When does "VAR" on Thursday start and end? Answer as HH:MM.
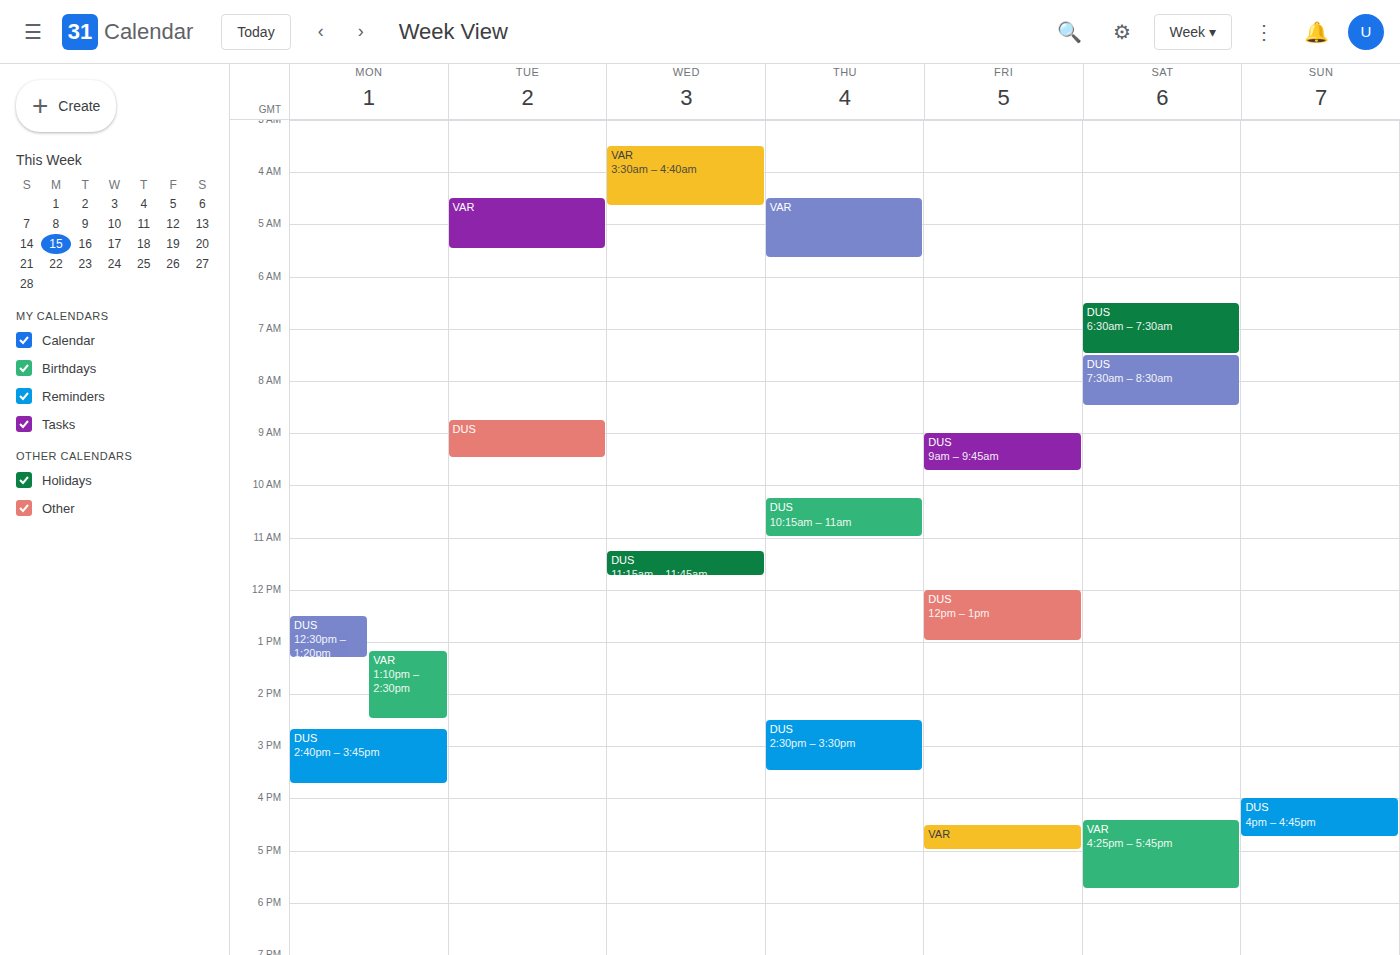
04:30 to 05:40